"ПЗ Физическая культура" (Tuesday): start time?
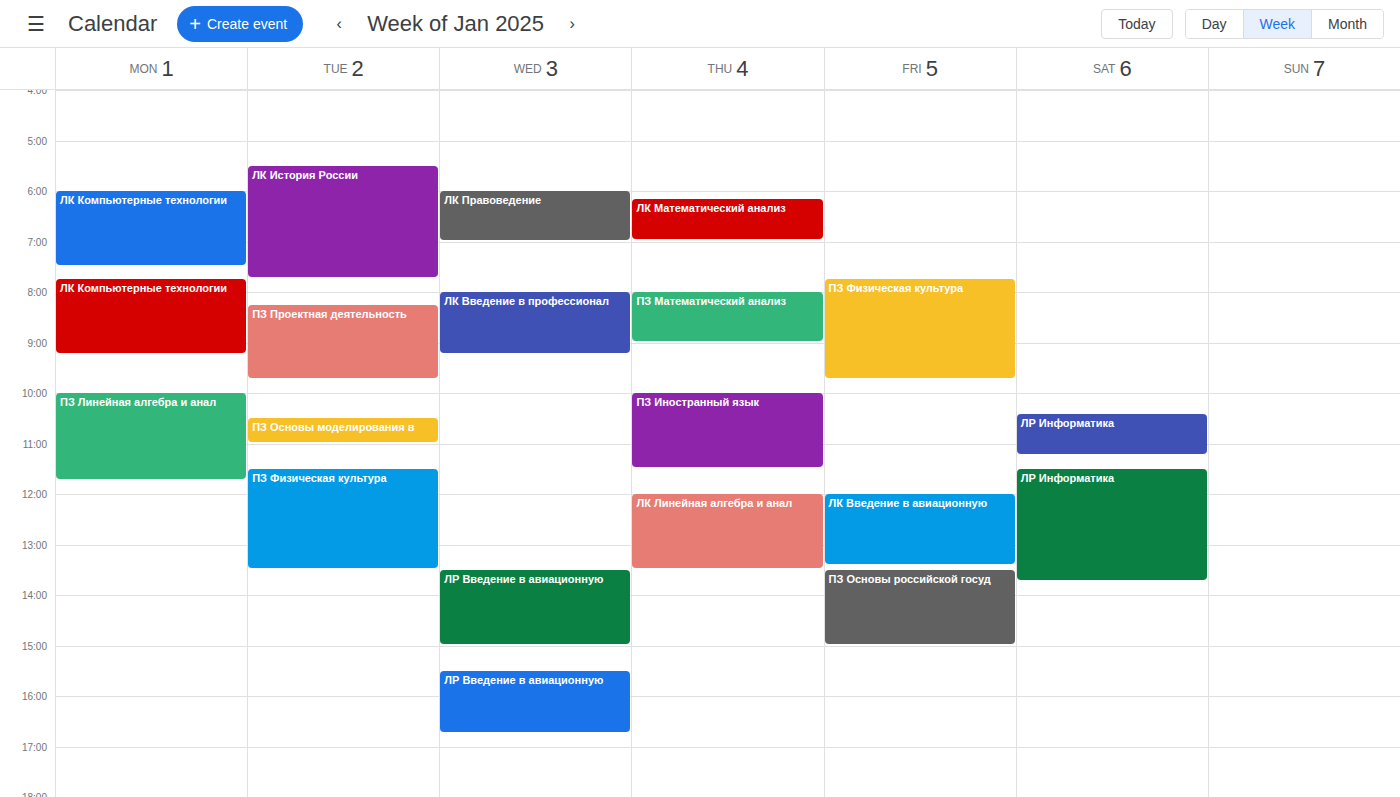
11:30 AM